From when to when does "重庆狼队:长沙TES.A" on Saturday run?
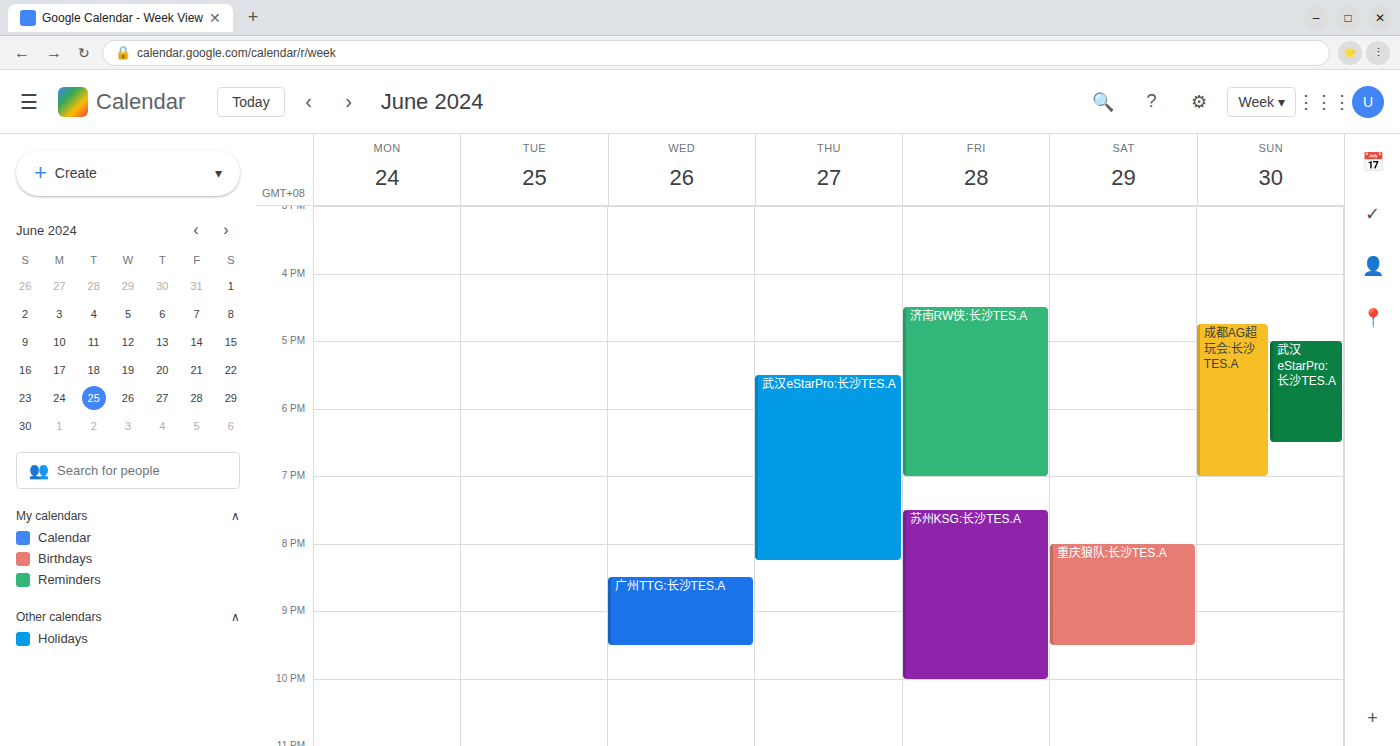
8:00 PM to 9:30 PM